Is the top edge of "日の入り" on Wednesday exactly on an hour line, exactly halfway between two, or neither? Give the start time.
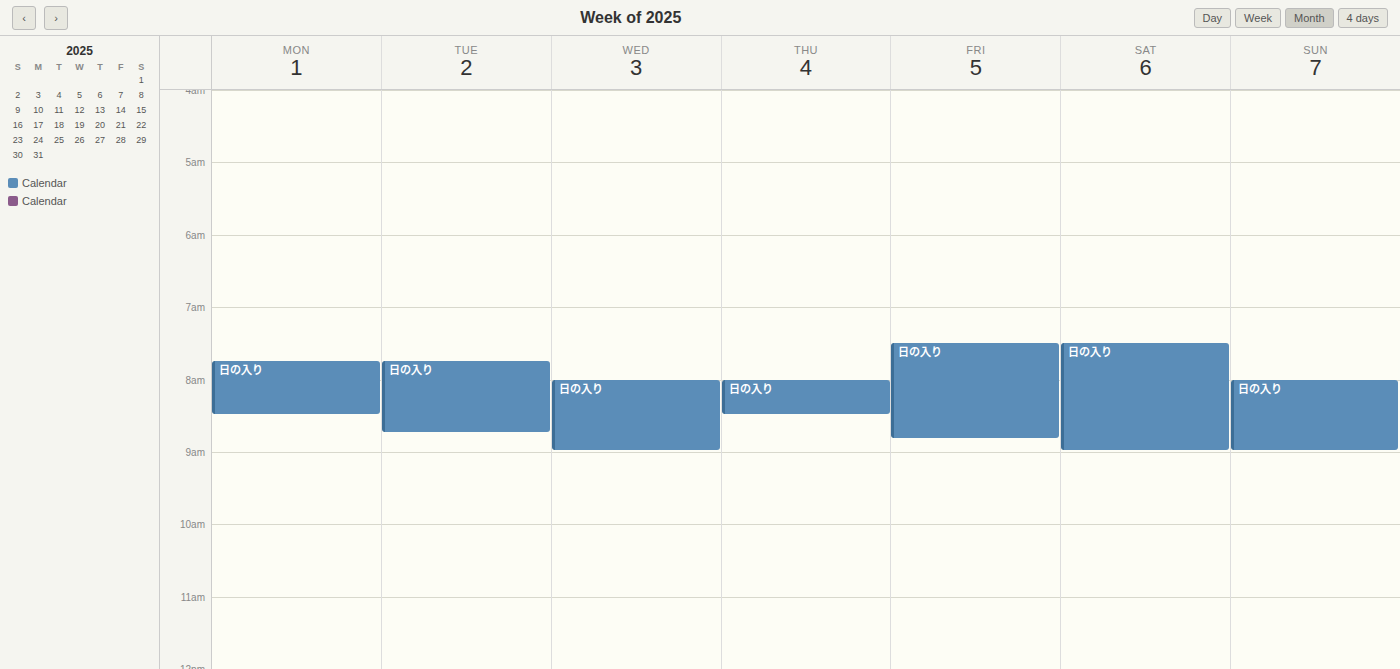
8:00 AM -- exactly on the 8 AM line.